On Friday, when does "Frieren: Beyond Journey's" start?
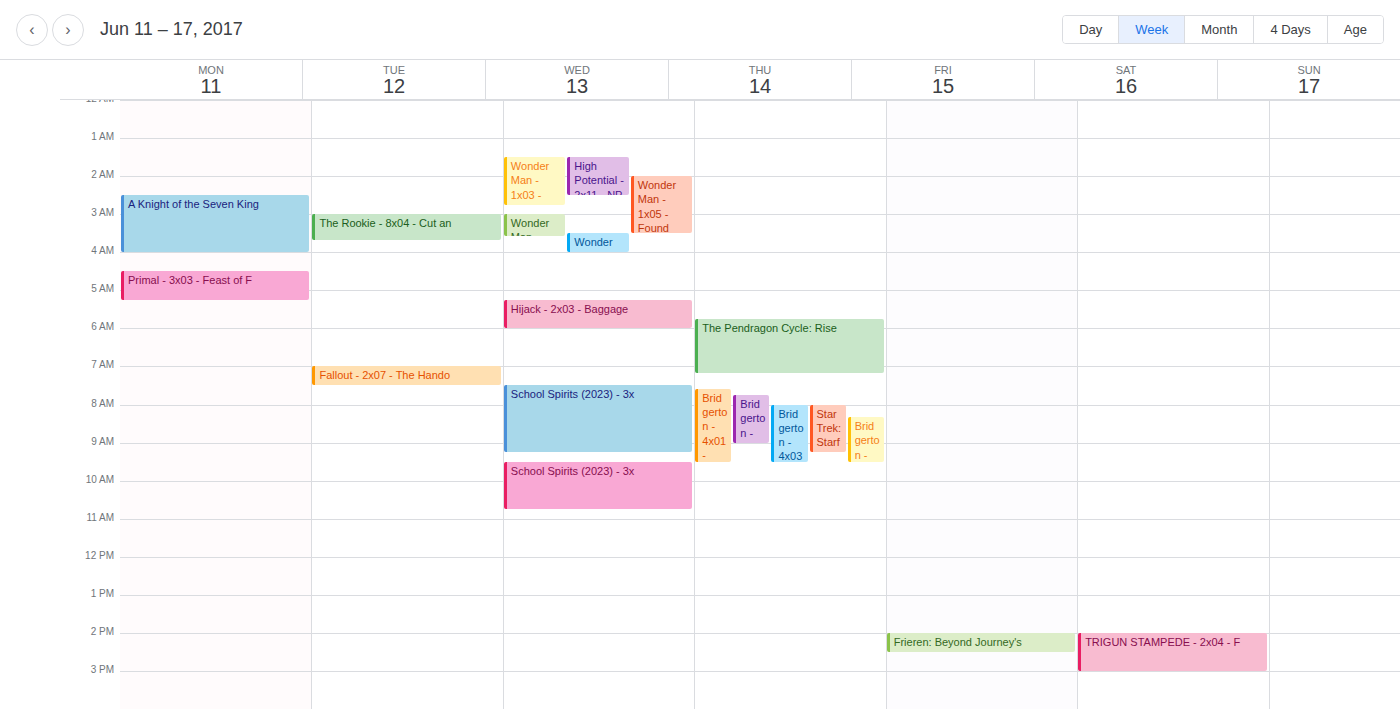
2:00 PM